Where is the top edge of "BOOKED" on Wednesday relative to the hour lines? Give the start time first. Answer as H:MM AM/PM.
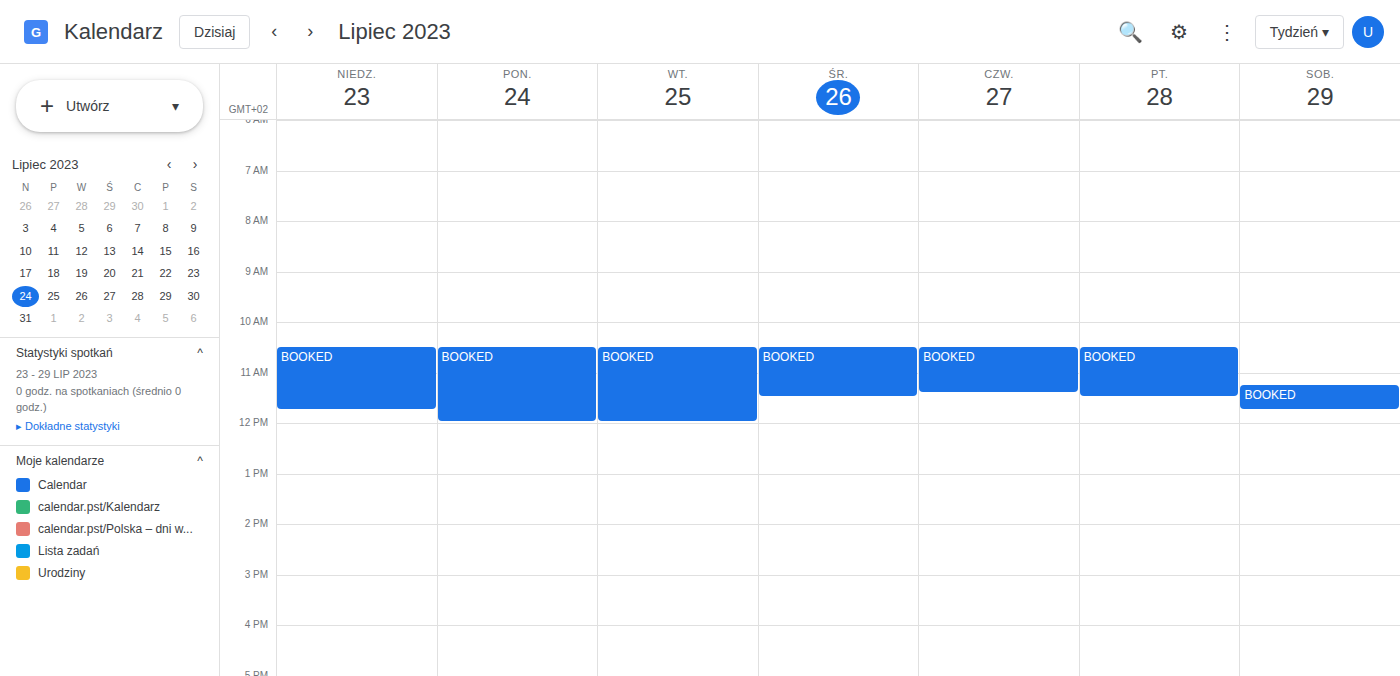
10:30 AM -- halfway between the 10 AM and 11 AM lines.